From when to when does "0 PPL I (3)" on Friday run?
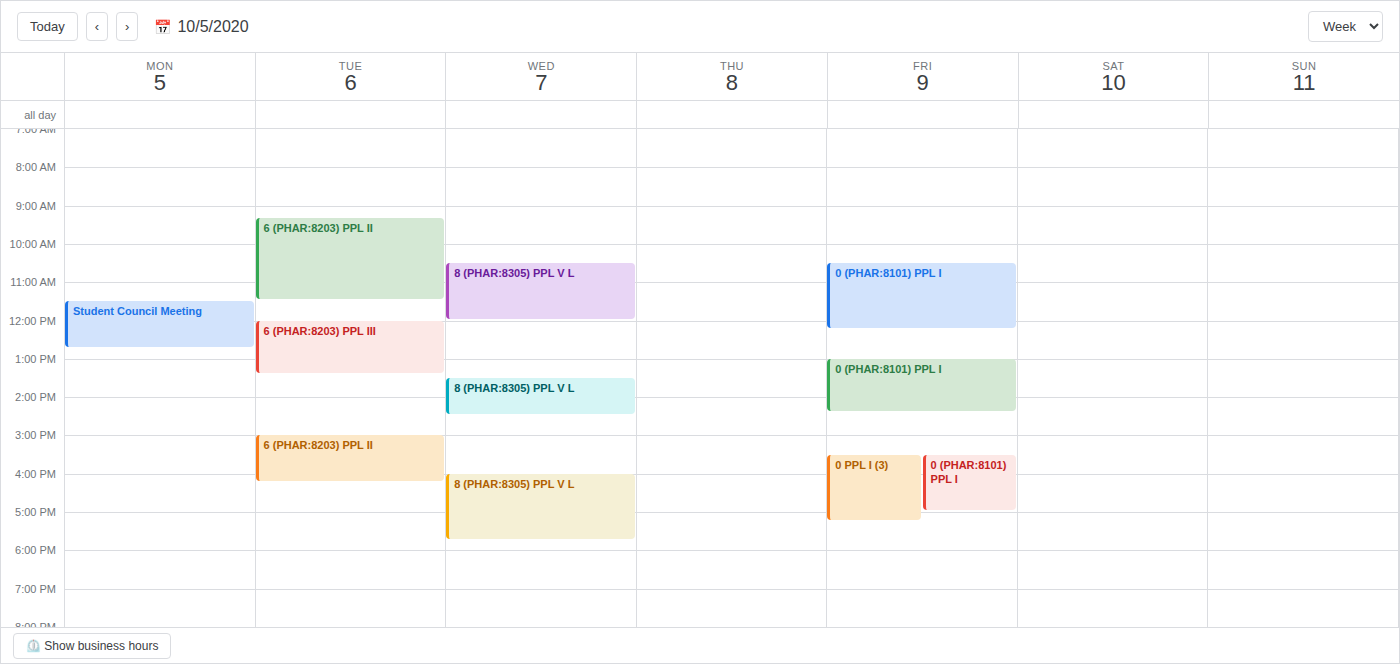
3:30 PM to 5:15 PM